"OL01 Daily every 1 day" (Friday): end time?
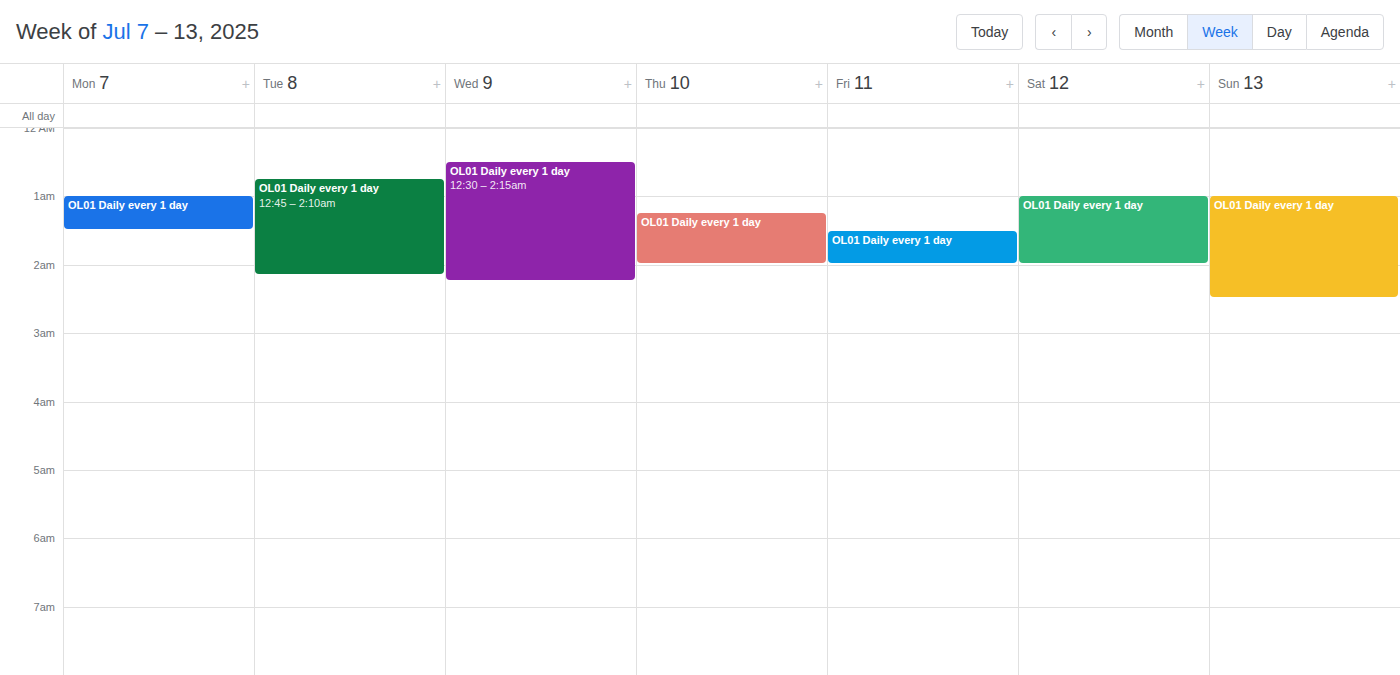
2:00 AM